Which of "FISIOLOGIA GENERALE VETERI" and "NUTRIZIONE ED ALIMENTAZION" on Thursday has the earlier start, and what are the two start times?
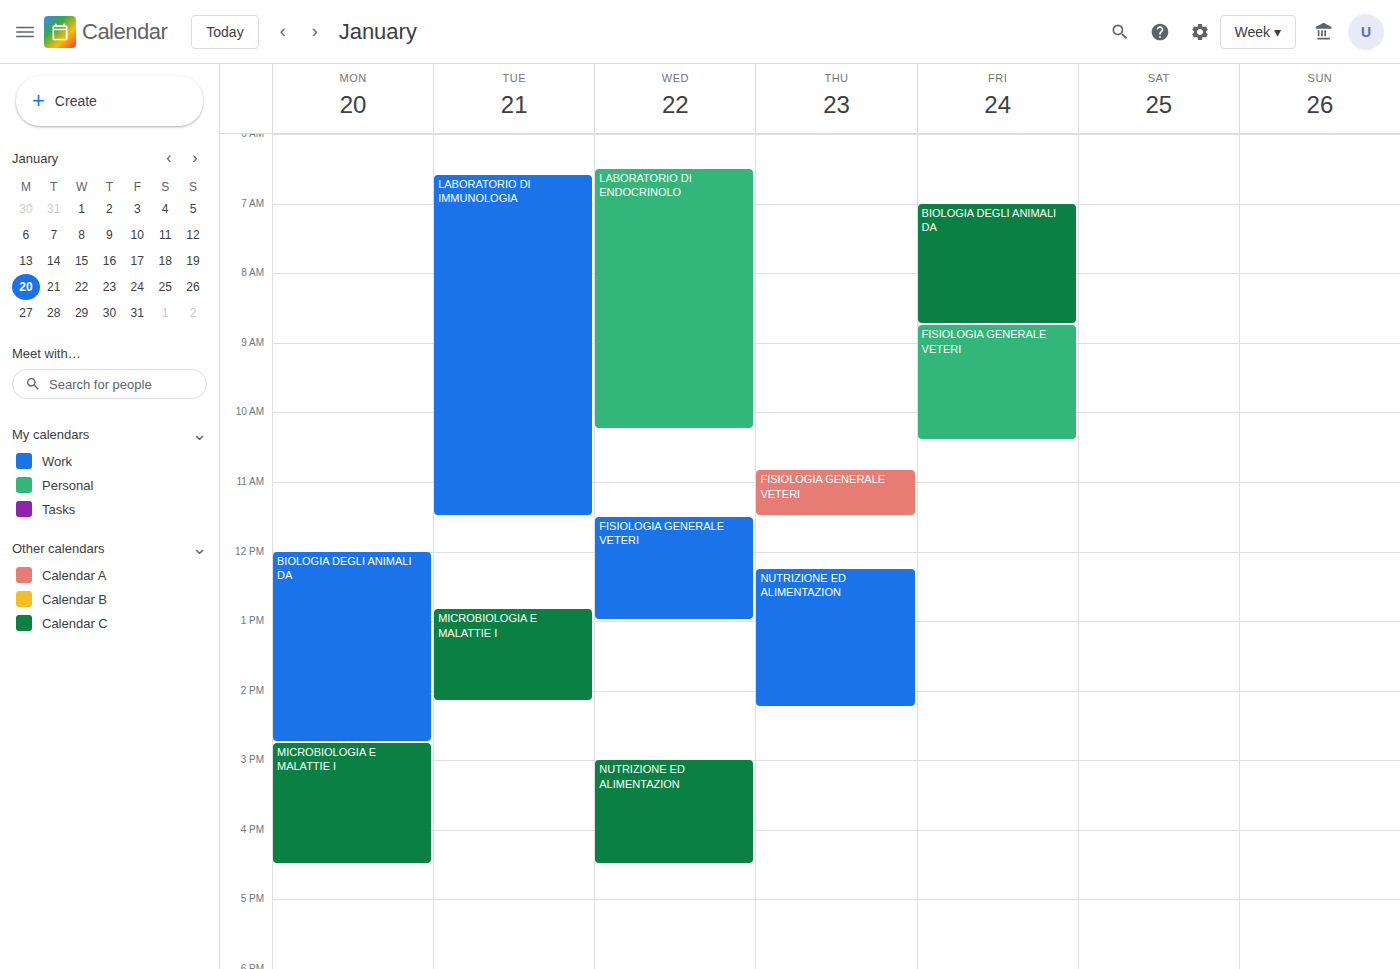
"FISIOLOGIA GENERALE VETERI" 10:50 AM; "NUTRIZIONE ED ALIMENTAZION" 12:15 PM.